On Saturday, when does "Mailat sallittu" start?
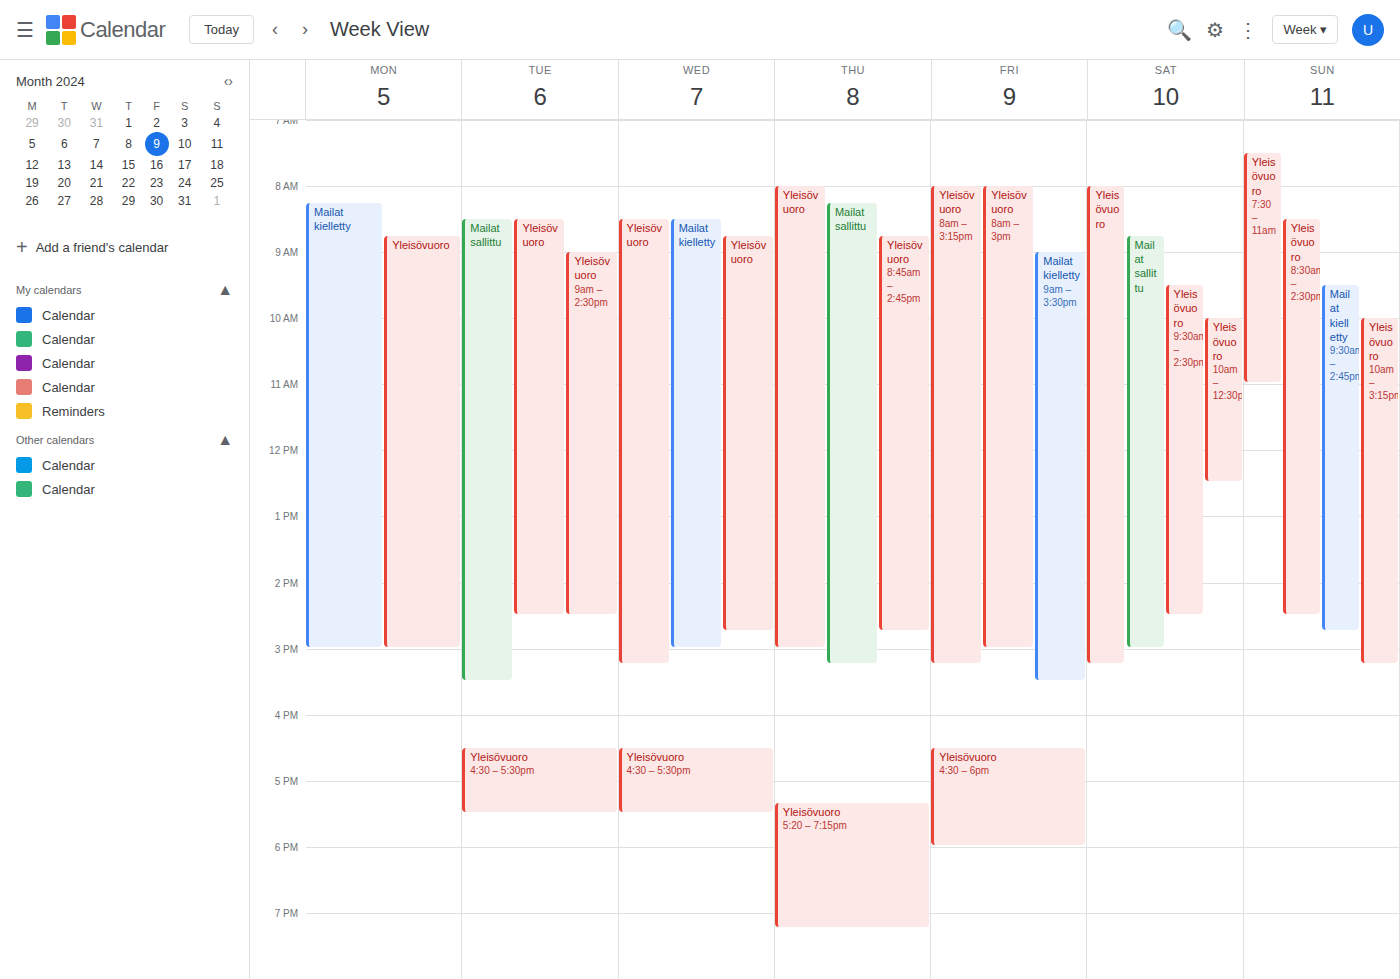
8:45 AM